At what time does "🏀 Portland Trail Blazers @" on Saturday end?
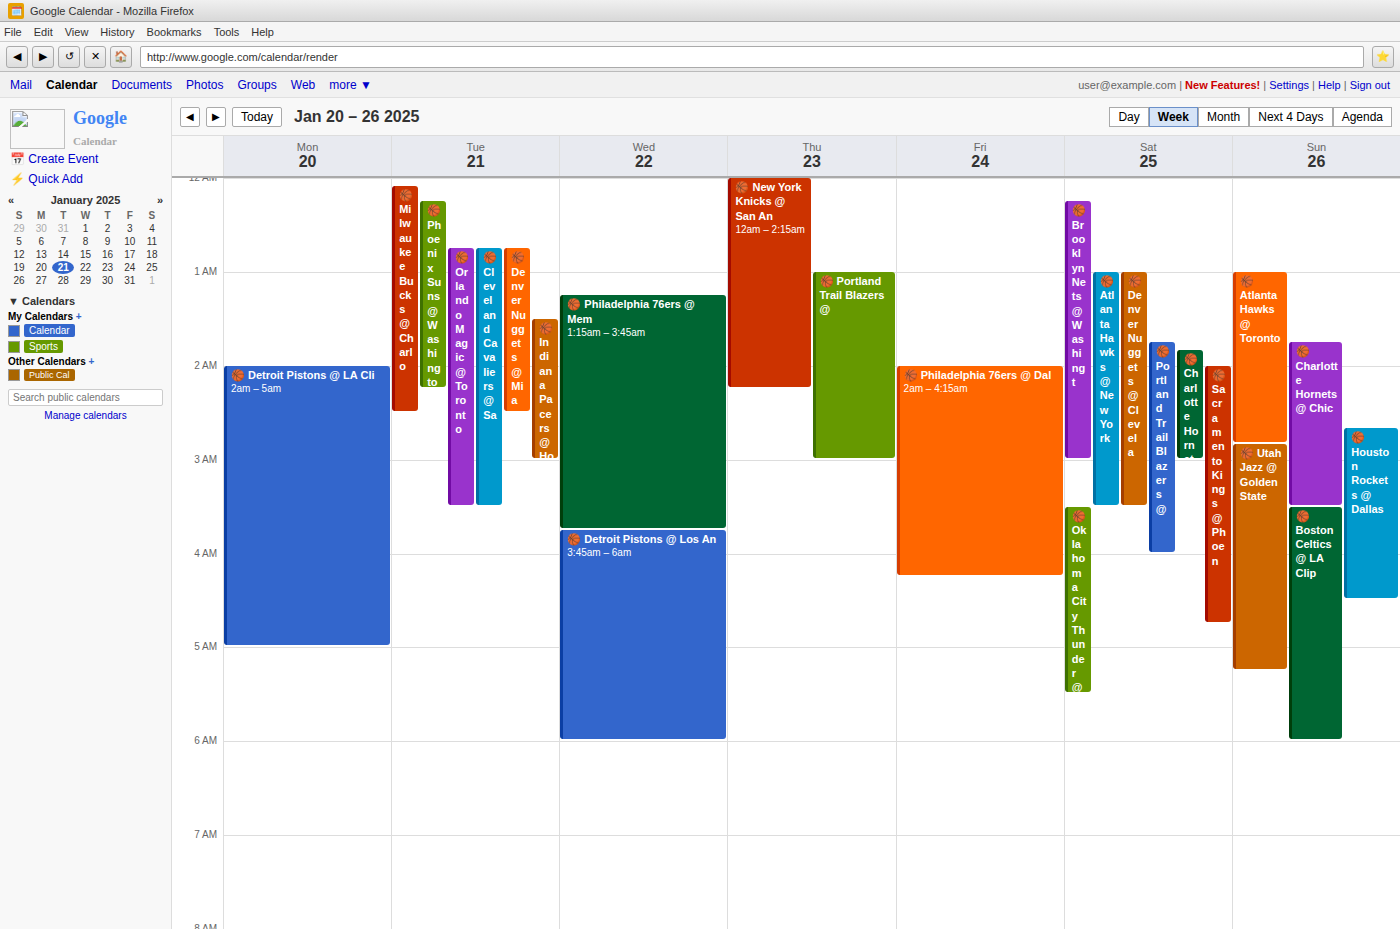
04:00